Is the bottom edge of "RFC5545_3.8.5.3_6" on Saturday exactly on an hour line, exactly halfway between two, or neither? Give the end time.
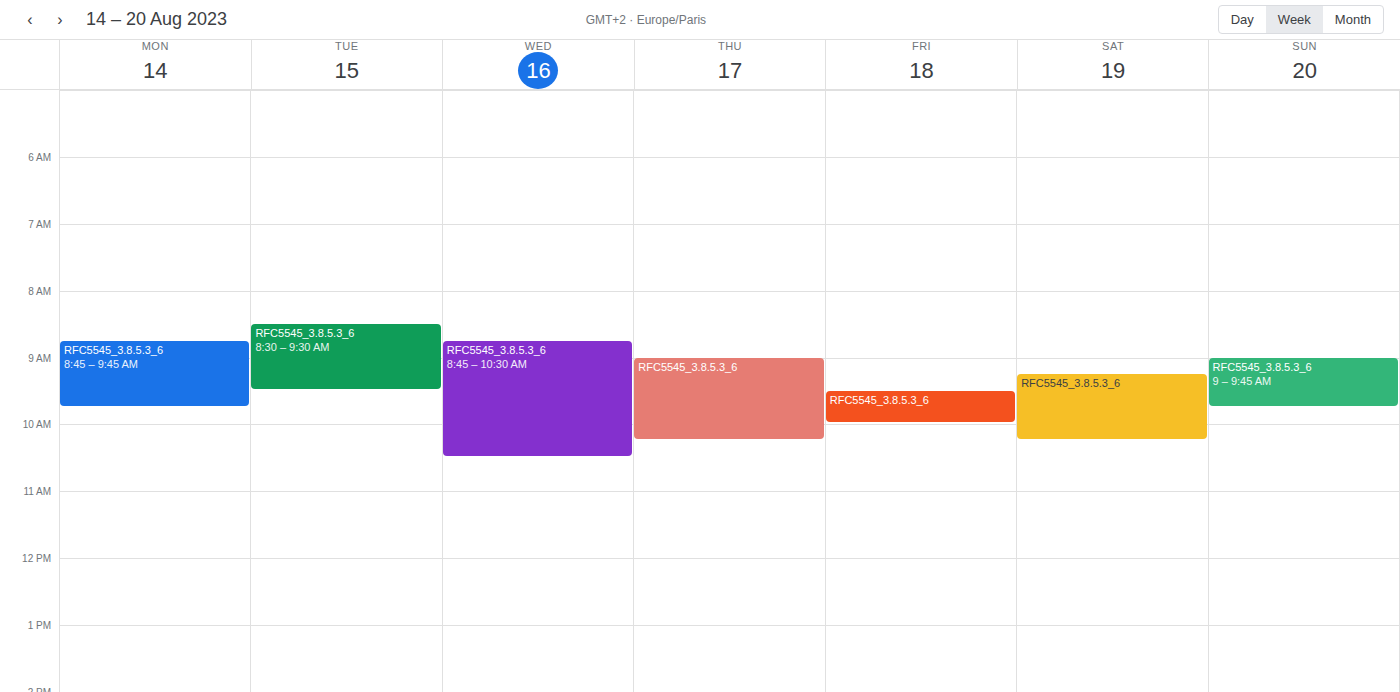
10:15 AM -- neither: a quarter of the way from the 10 AM line to the 11 AM line.